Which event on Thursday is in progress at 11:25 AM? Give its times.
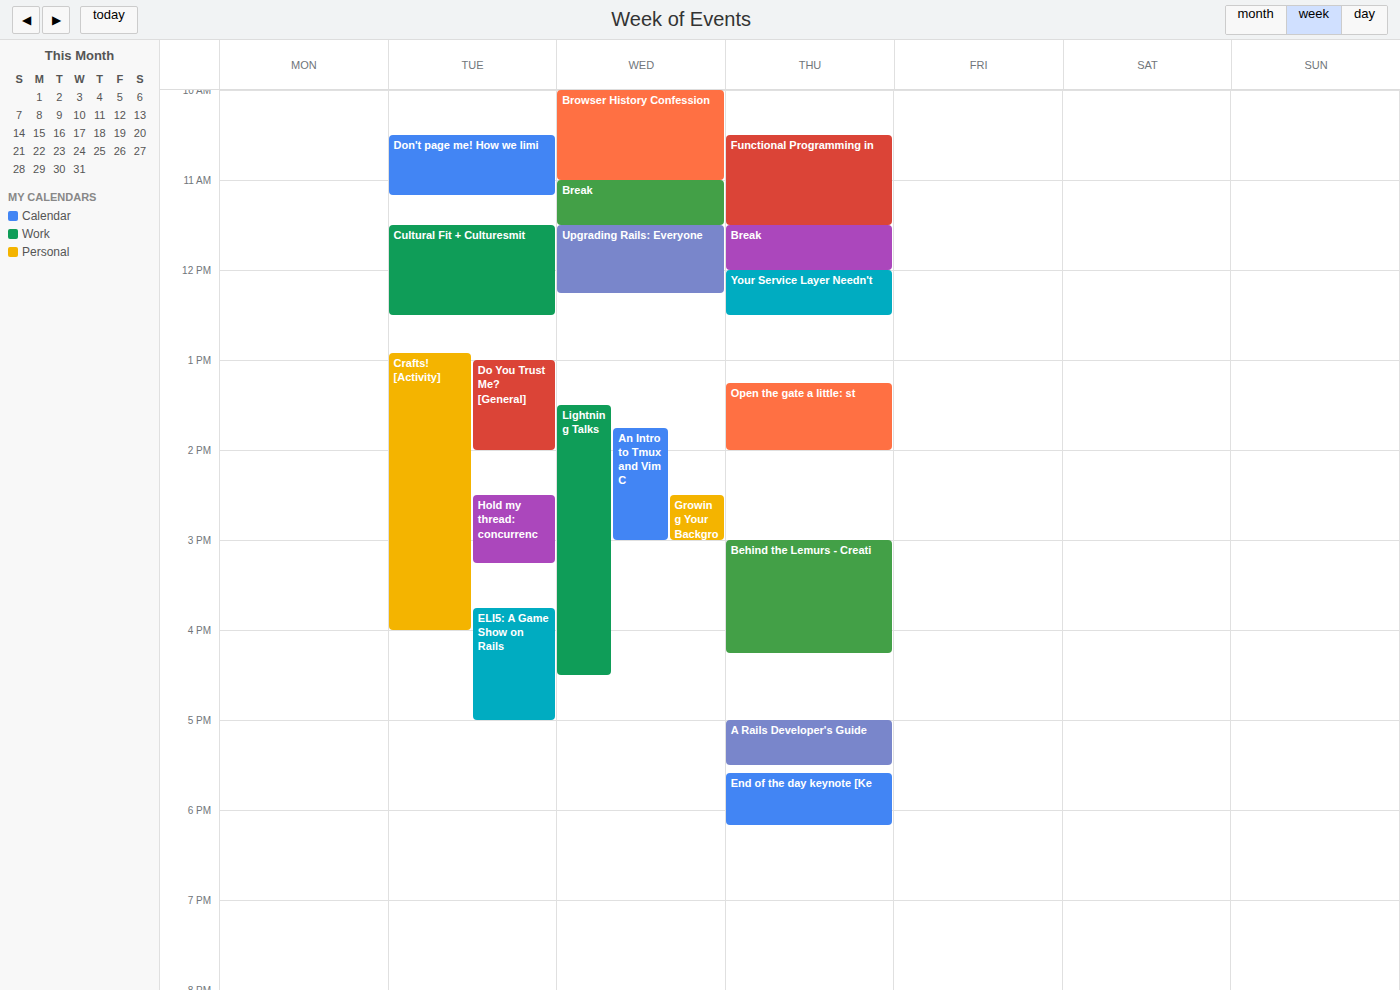
"Functional Programming in", 10:30 AM to 11:30 AM